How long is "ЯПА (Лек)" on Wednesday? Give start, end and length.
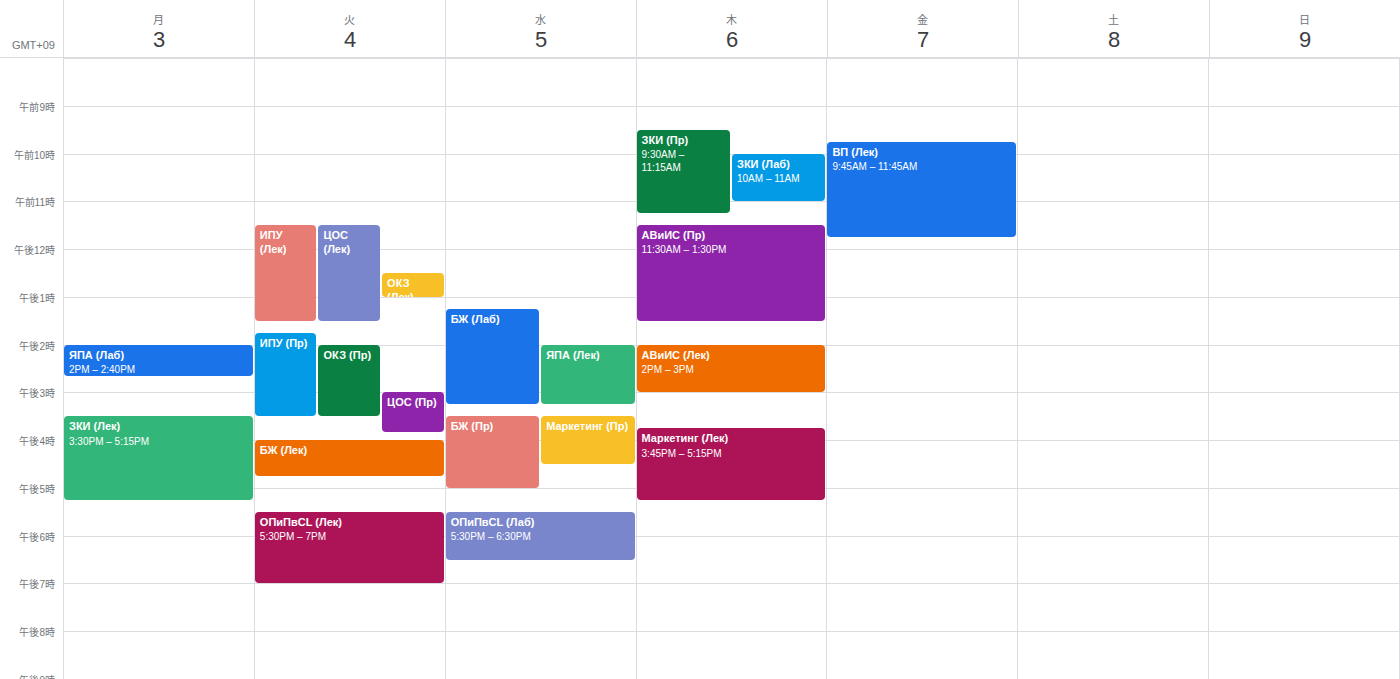
2:00 PM to 3:15 PM, 1 hour 15 minutes